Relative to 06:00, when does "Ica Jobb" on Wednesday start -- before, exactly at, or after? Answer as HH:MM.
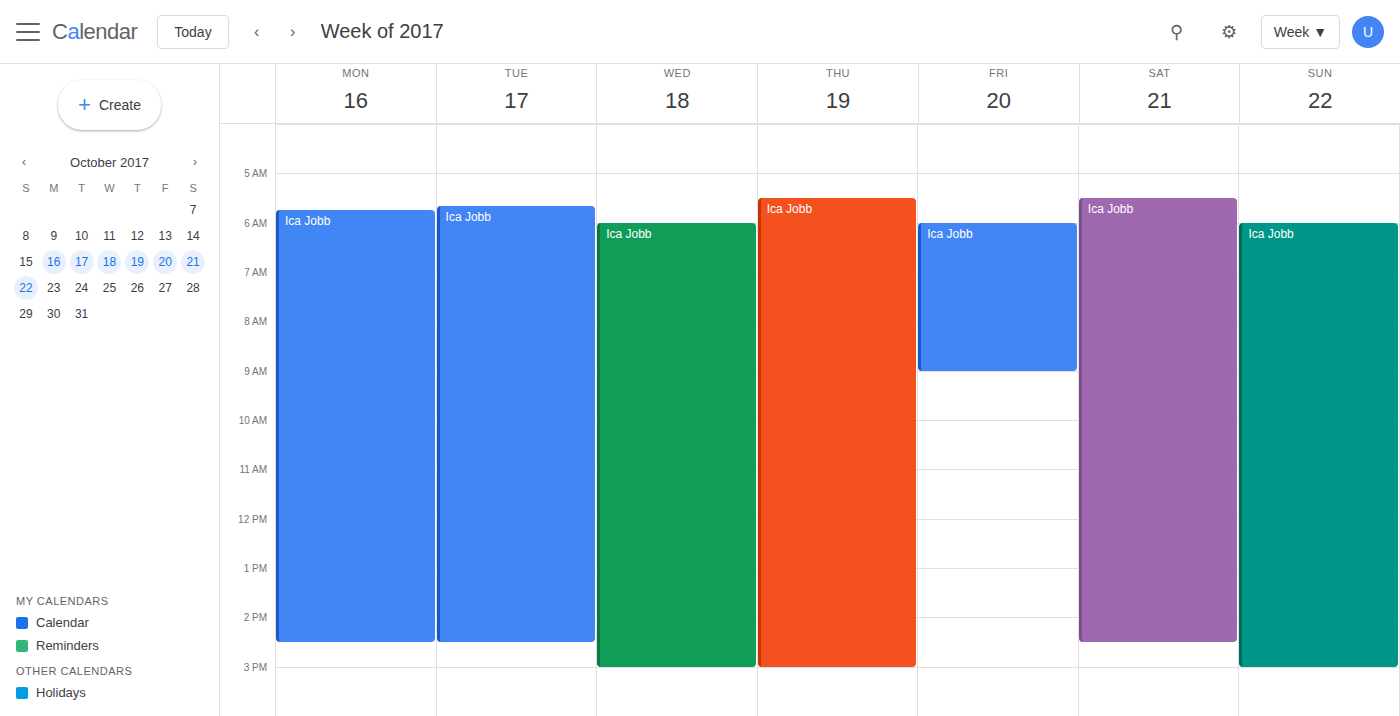
06:00 -- exactly at 06:00, on the 06:00 line.